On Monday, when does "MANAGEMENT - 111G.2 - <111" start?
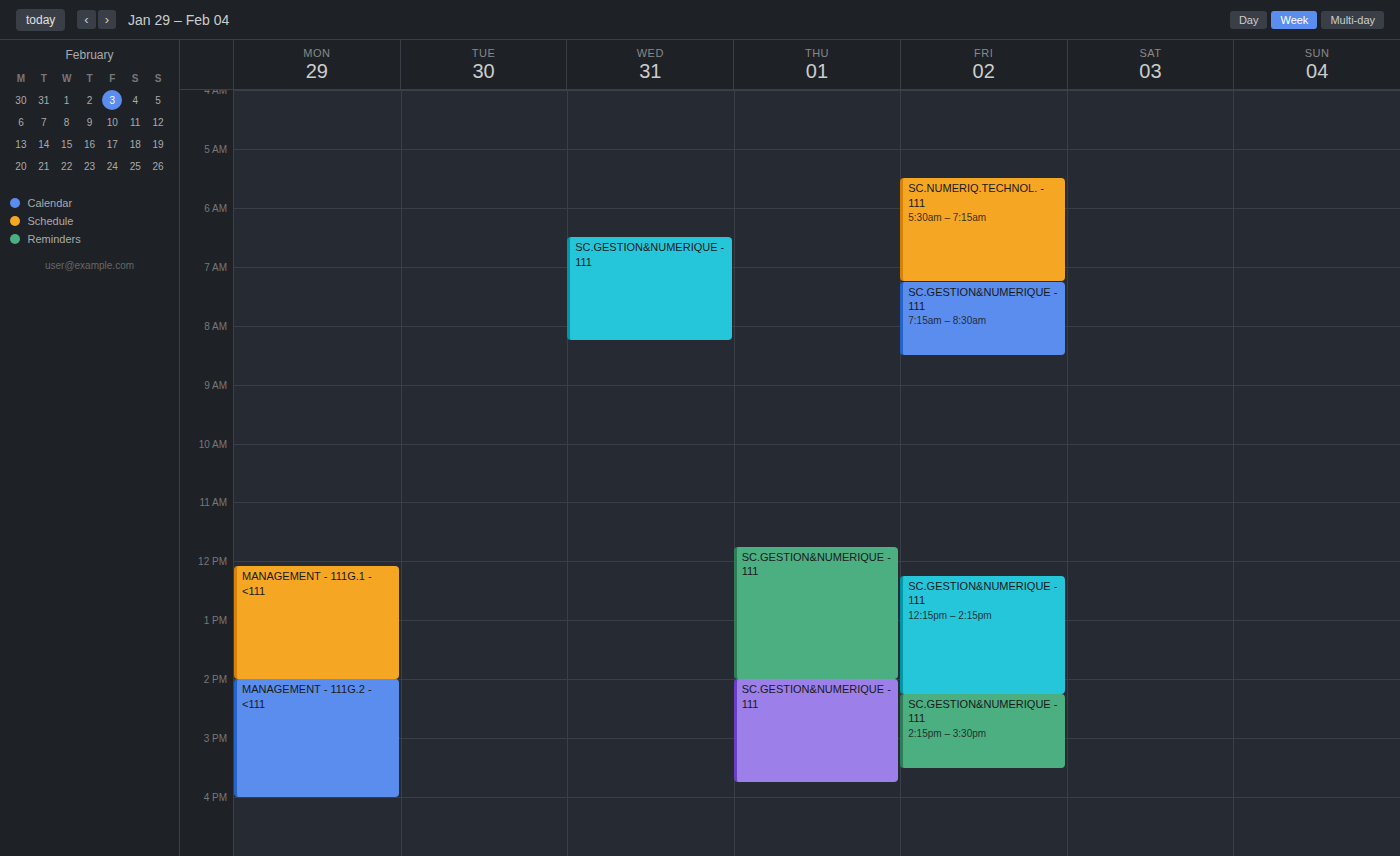
2:00 PM